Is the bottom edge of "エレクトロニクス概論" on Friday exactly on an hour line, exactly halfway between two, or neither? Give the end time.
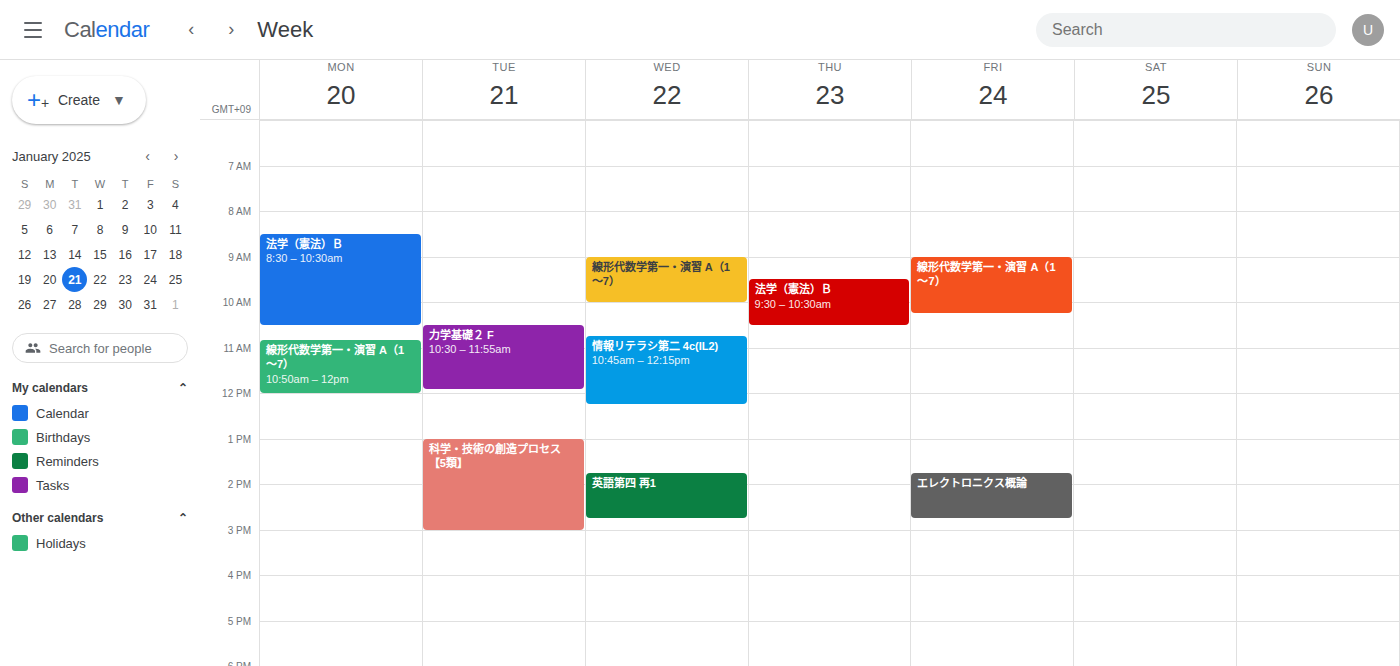
2:45 PM -- neither: three quarters of the way from the 2 PM line to the 3 PM line.